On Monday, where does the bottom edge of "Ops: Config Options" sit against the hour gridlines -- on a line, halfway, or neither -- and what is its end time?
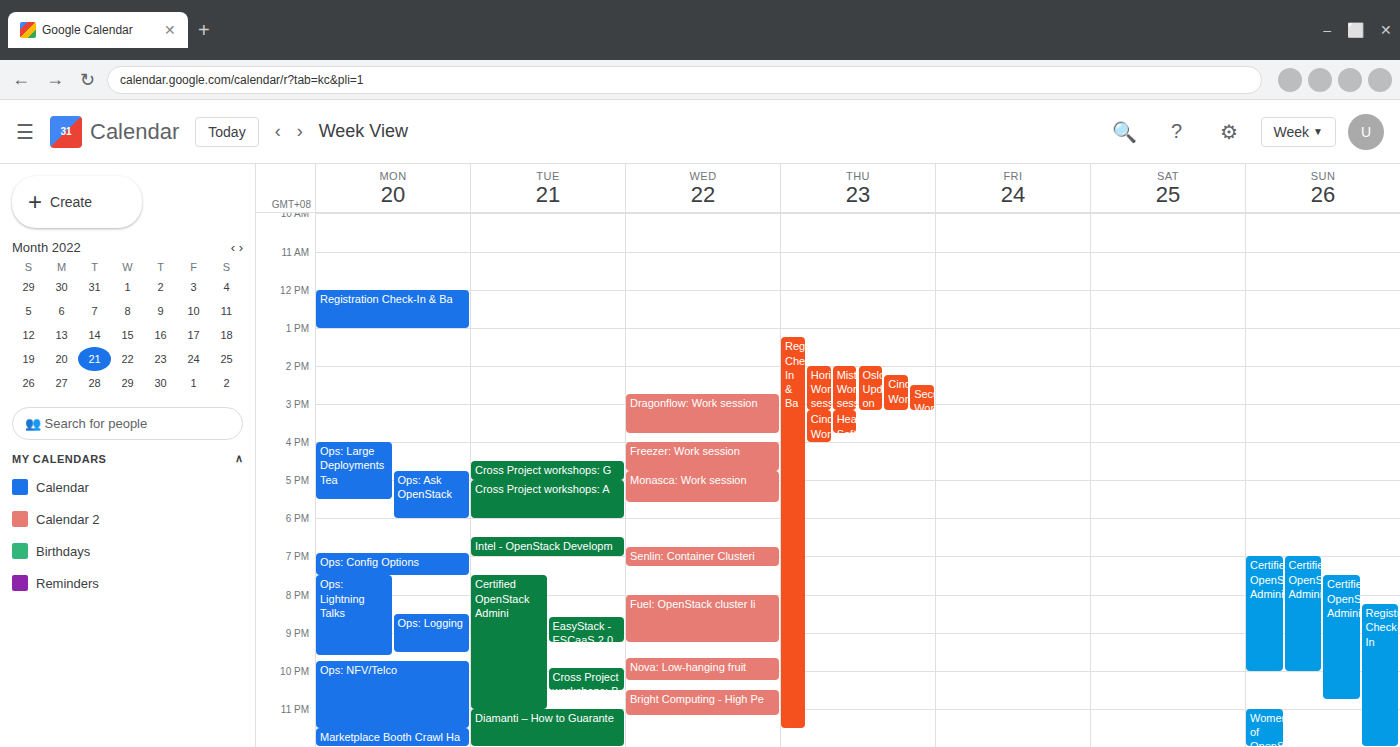
7:30 PM -- halfway between the 7 PM and 8 PM lines.